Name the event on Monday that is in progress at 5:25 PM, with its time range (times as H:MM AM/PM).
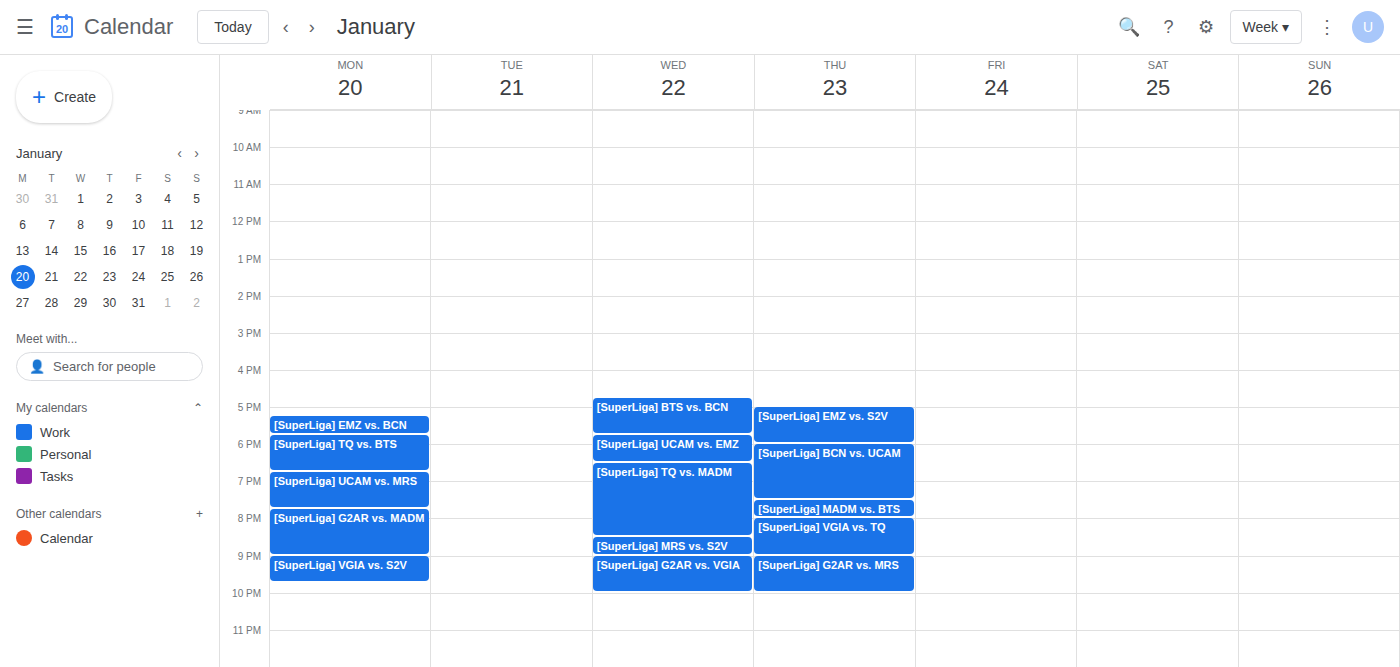
"[SuperLiga] EMZ vs. BCN", 5:15 PM to 5:45 PM